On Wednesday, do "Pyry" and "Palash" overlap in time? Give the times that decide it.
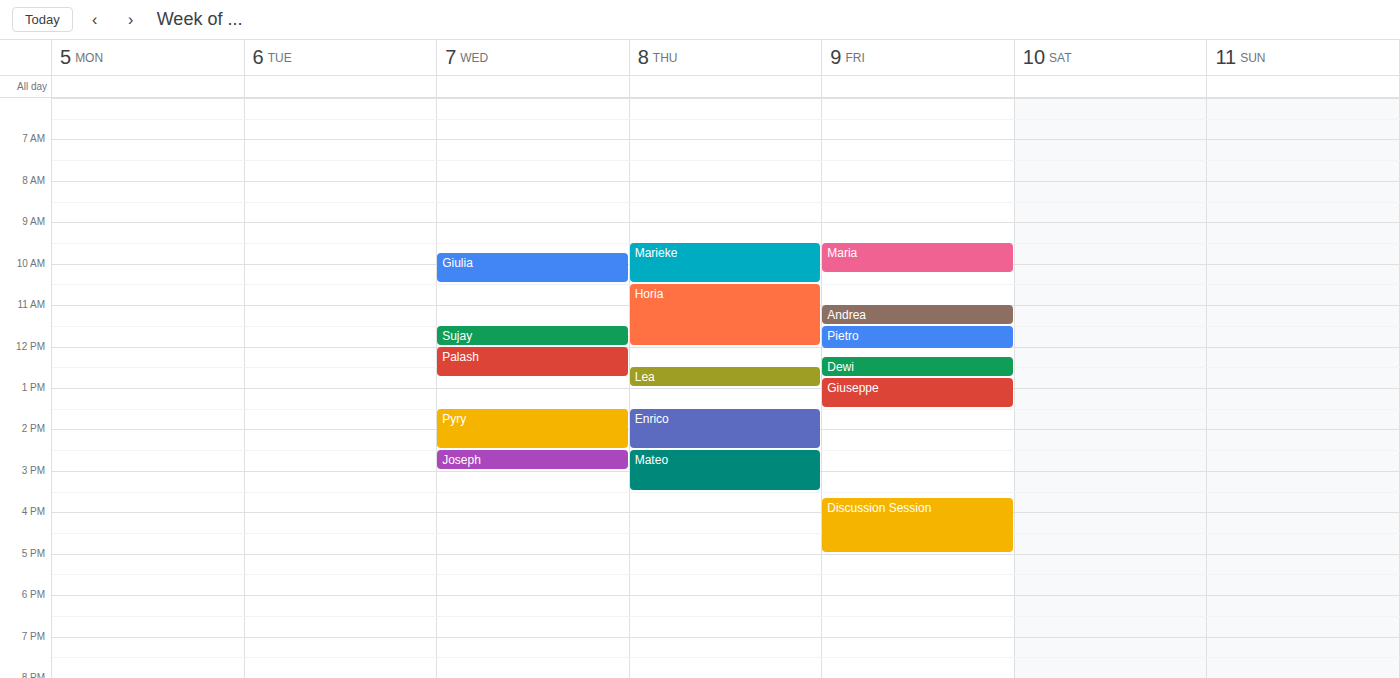
"Palash" ends at 12:45 and "Pyry" starts at 13:30 -- no overlap.